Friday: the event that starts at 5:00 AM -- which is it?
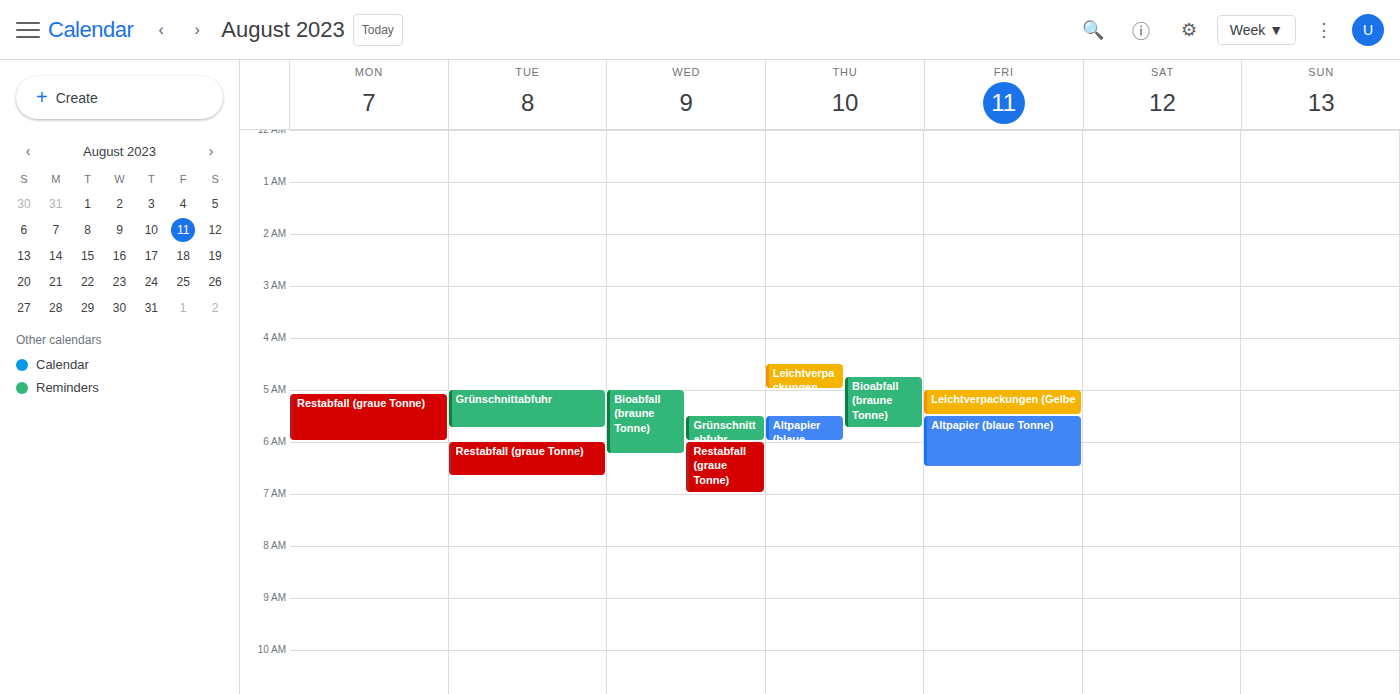
"Leichtverpackungen (Gelbe"